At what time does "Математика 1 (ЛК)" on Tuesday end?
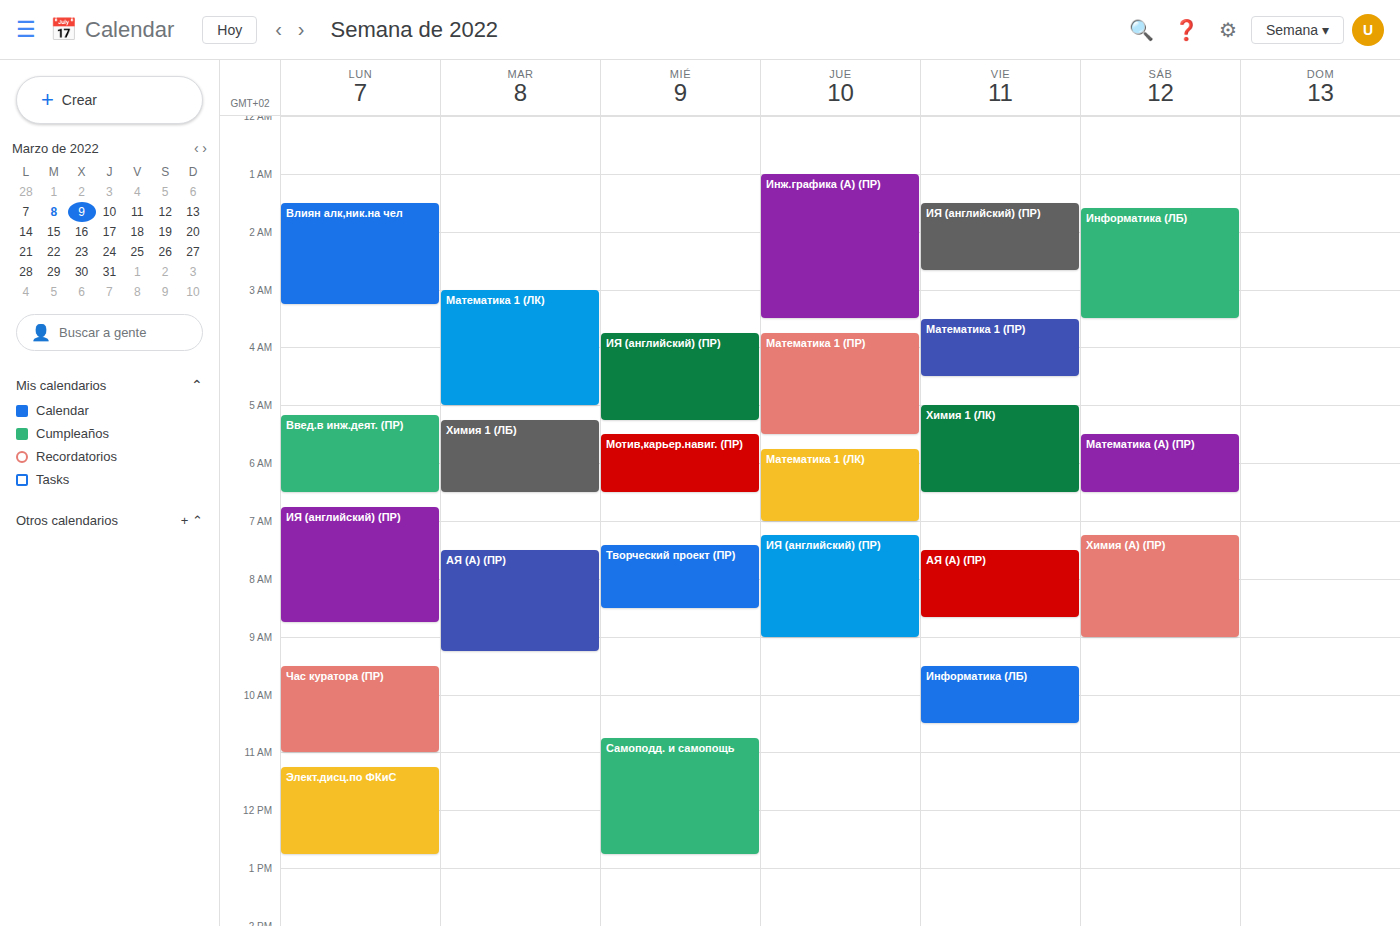
05:00